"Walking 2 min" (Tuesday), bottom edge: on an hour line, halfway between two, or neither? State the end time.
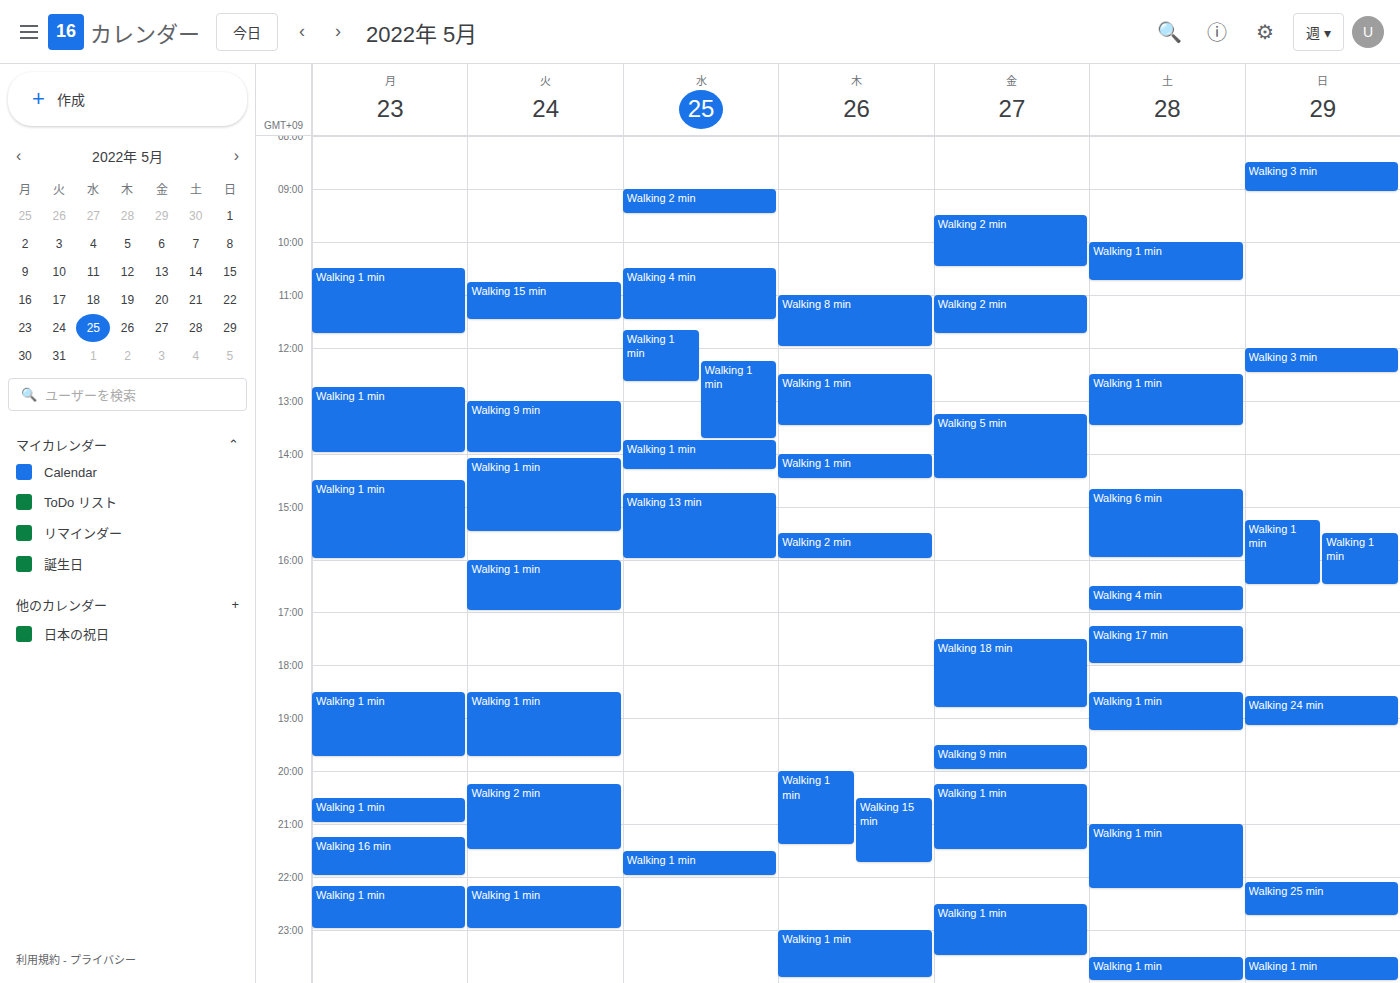
9:30 PM -- halfway between the 9 PM and 10 PM lines.